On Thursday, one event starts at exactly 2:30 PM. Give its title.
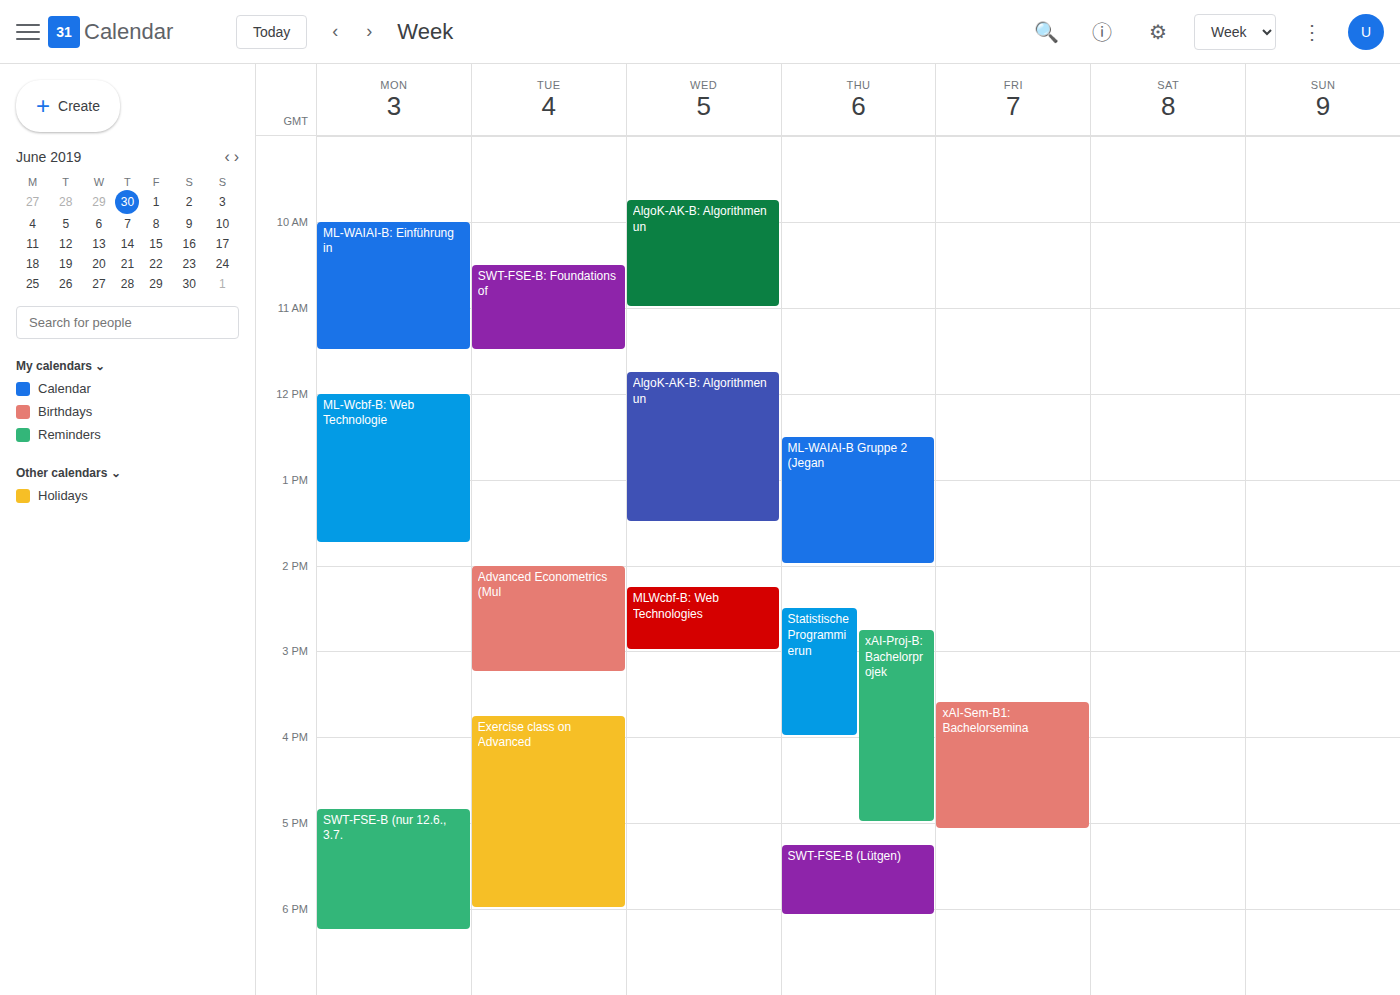
"Statistische Programmierun"